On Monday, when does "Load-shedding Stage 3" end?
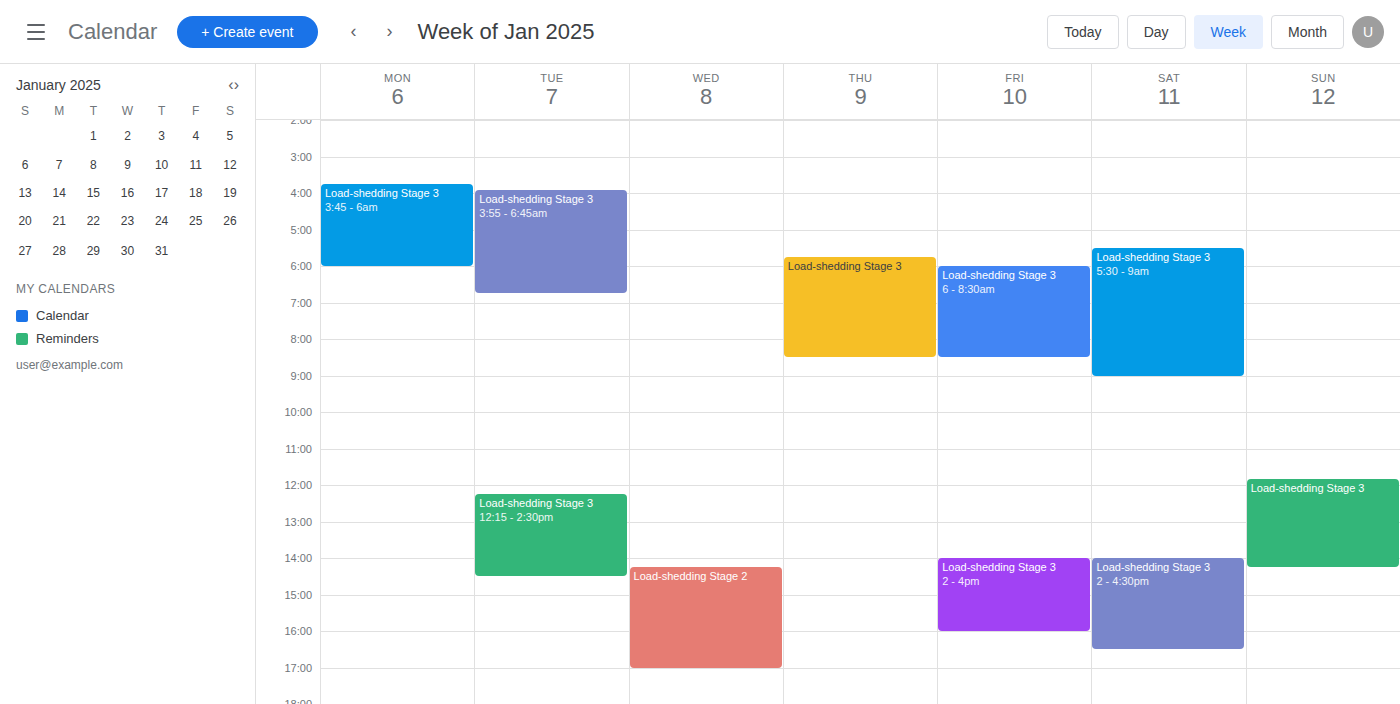
06:00